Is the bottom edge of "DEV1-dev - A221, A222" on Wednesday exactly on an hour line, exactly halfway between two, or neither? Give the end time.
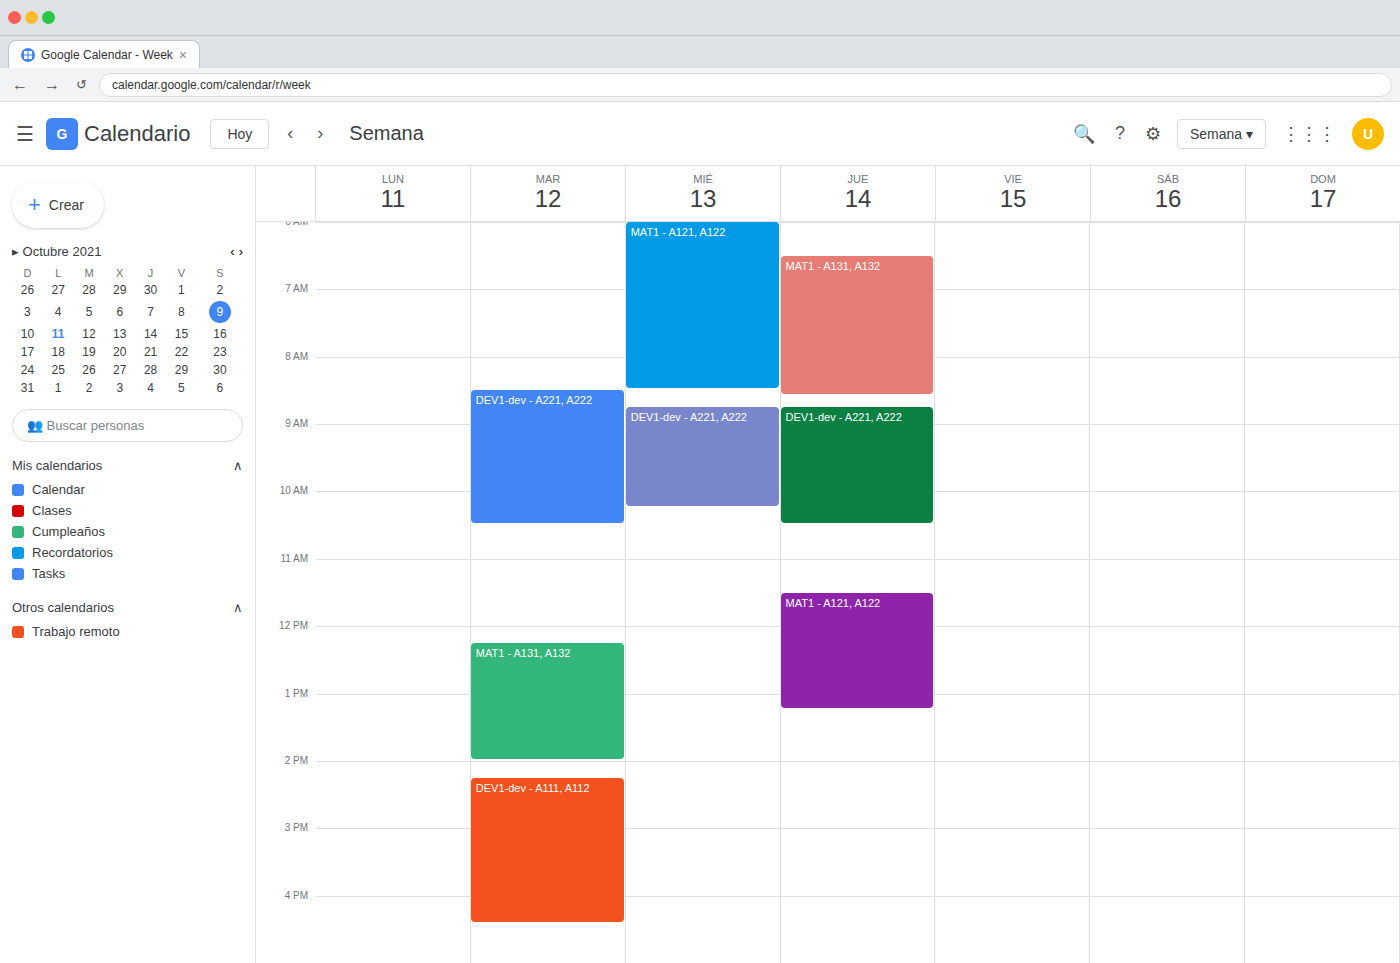
10:15 -- neither: a quarter of the way from the 10:00 line to the 11:00 line.